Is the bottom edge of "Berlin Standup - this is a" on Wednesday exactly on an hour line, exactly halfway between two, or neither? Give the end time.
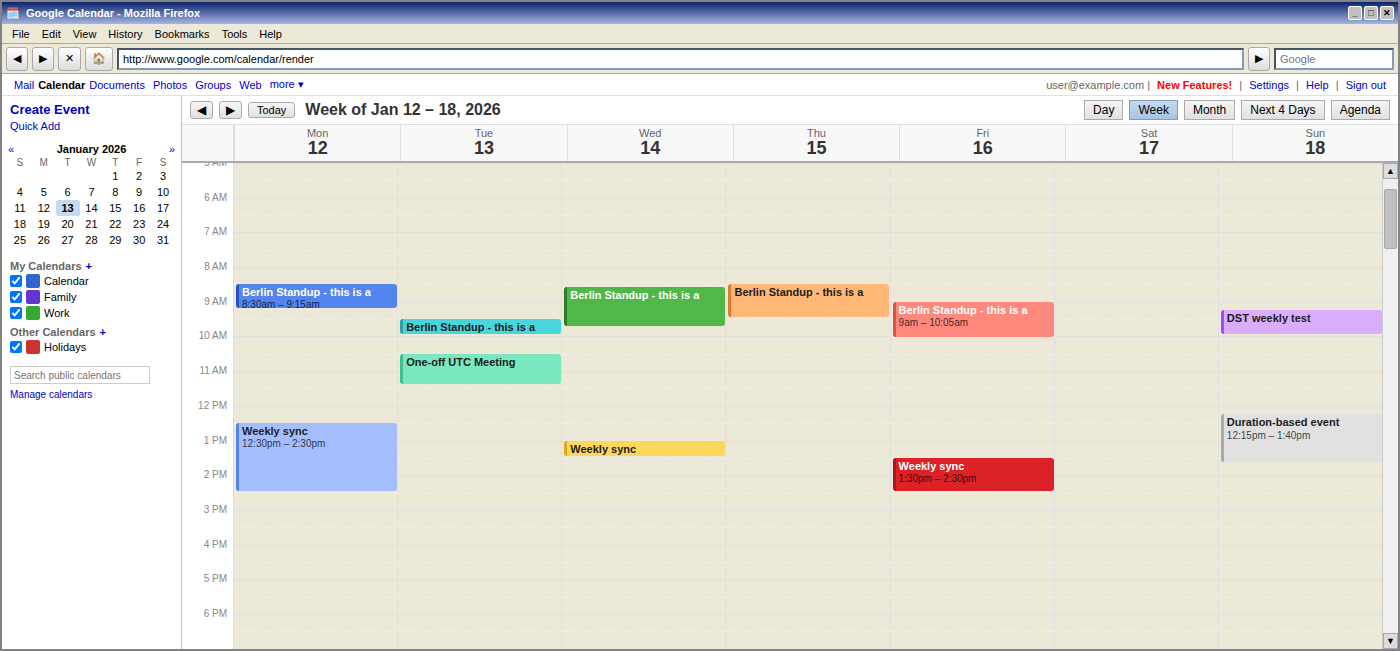
9:45 AM -- neither: three quarters of the way from the 9 AM line to the 10 AM line.